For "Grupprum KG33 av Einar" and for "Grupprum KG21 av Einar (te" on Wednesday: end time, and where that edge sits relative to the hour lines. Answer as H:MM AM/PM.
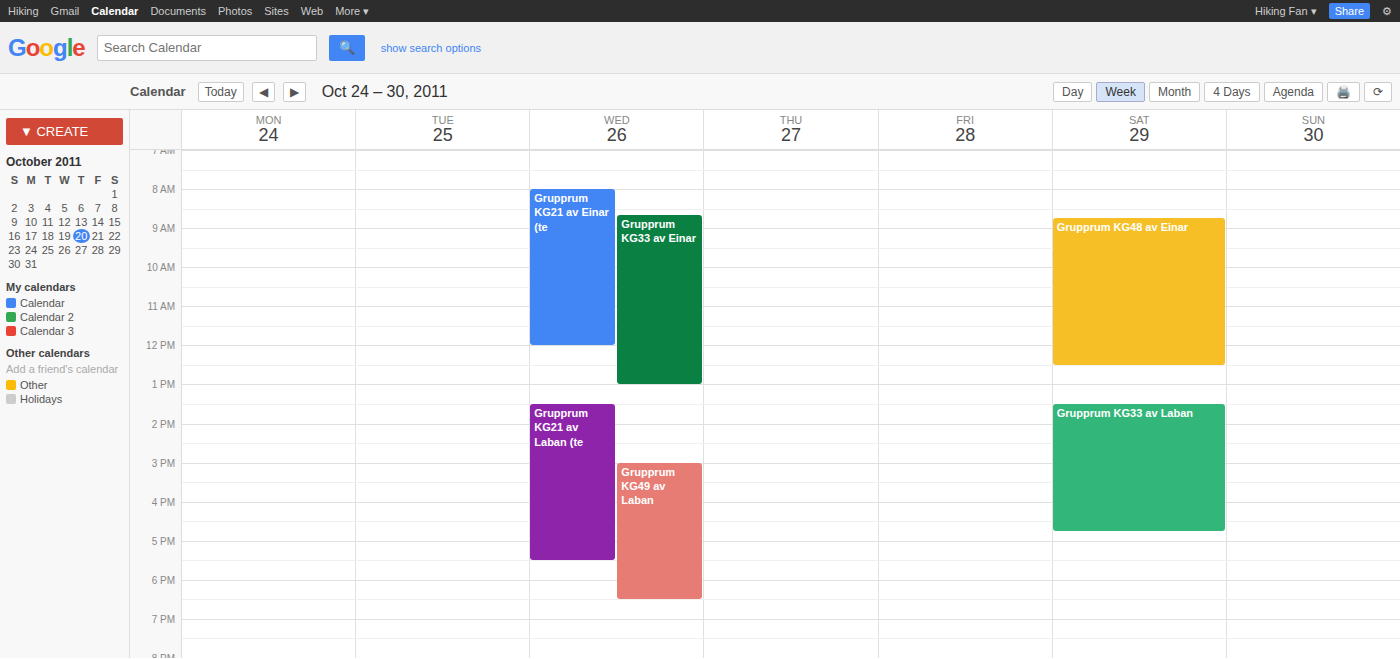
"Grupprum KG33 av Einar": 1:00 PM, exactly on the 1 PM line. "Grupprum KG21 av Einar (te": 12:00 PM, exactly on the 12 PM line.